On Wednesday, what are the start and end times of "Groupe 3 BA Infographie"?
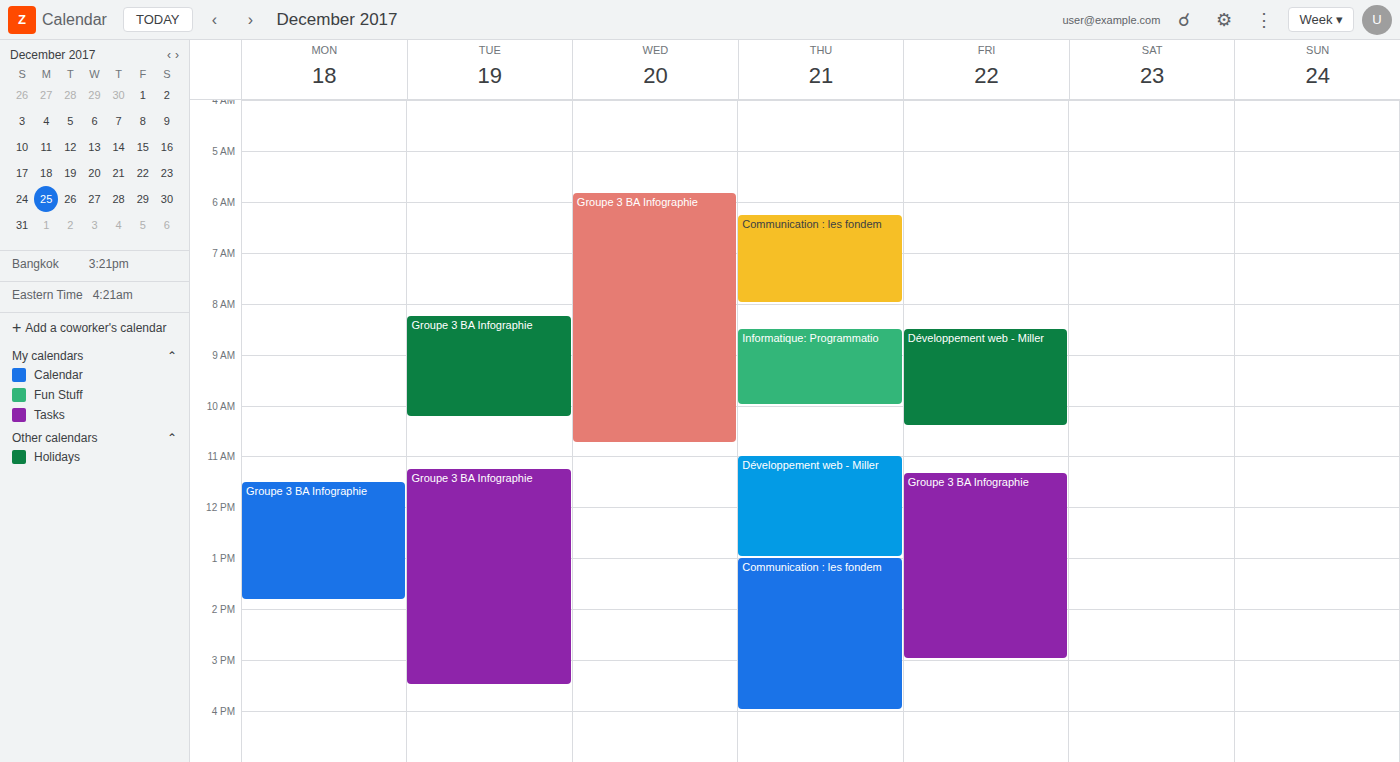
5:50 AM to 10:45 AM